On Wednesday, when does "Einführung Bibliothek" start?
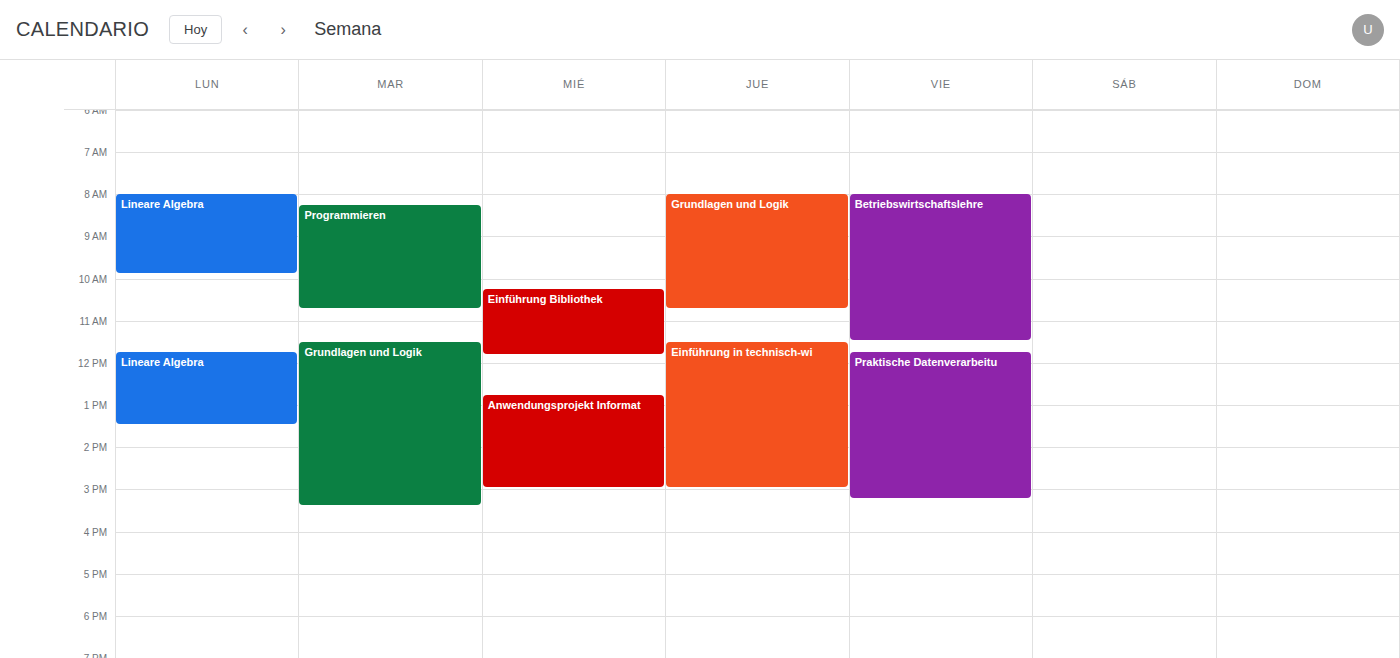
10:15 AM